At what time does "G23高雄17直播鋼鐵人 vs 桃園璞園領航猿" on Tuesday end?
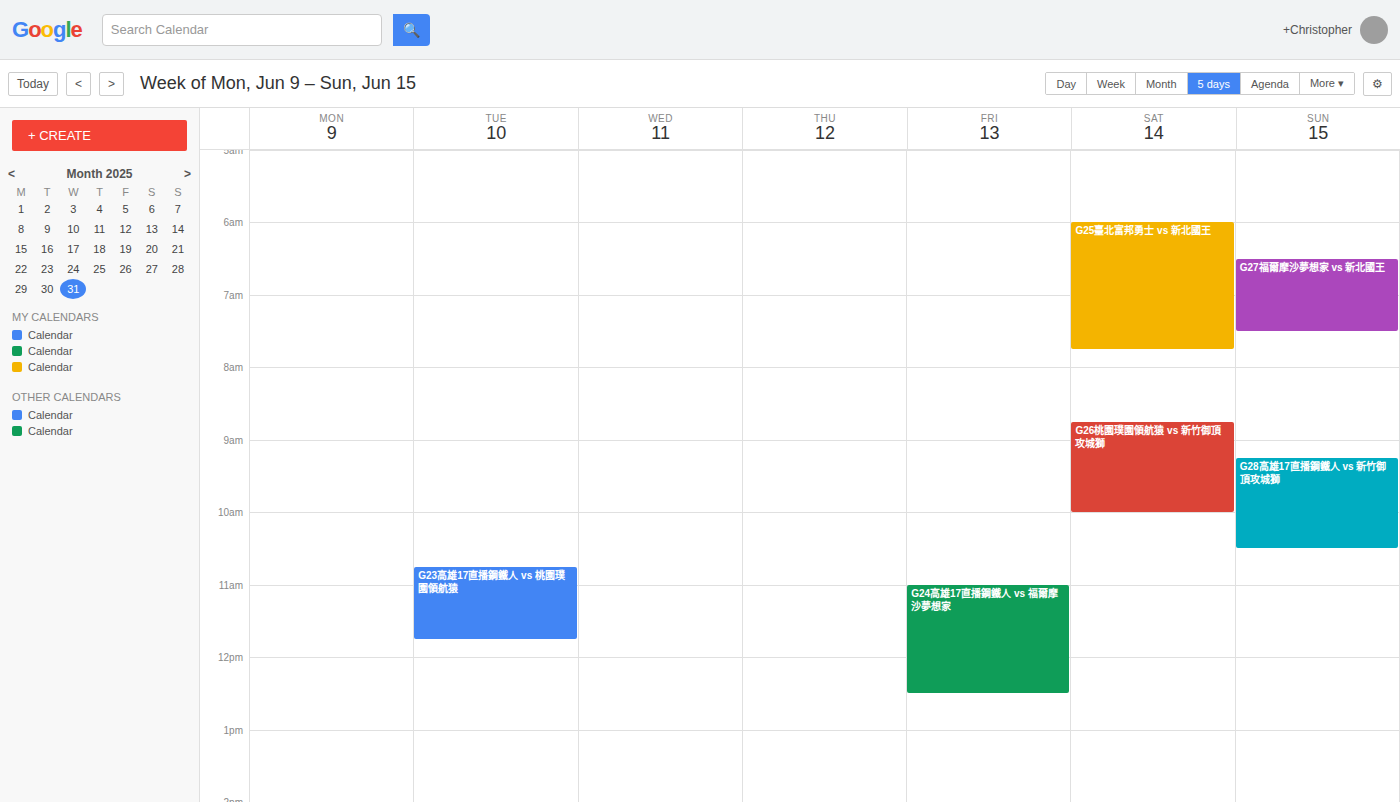
11:45 AM